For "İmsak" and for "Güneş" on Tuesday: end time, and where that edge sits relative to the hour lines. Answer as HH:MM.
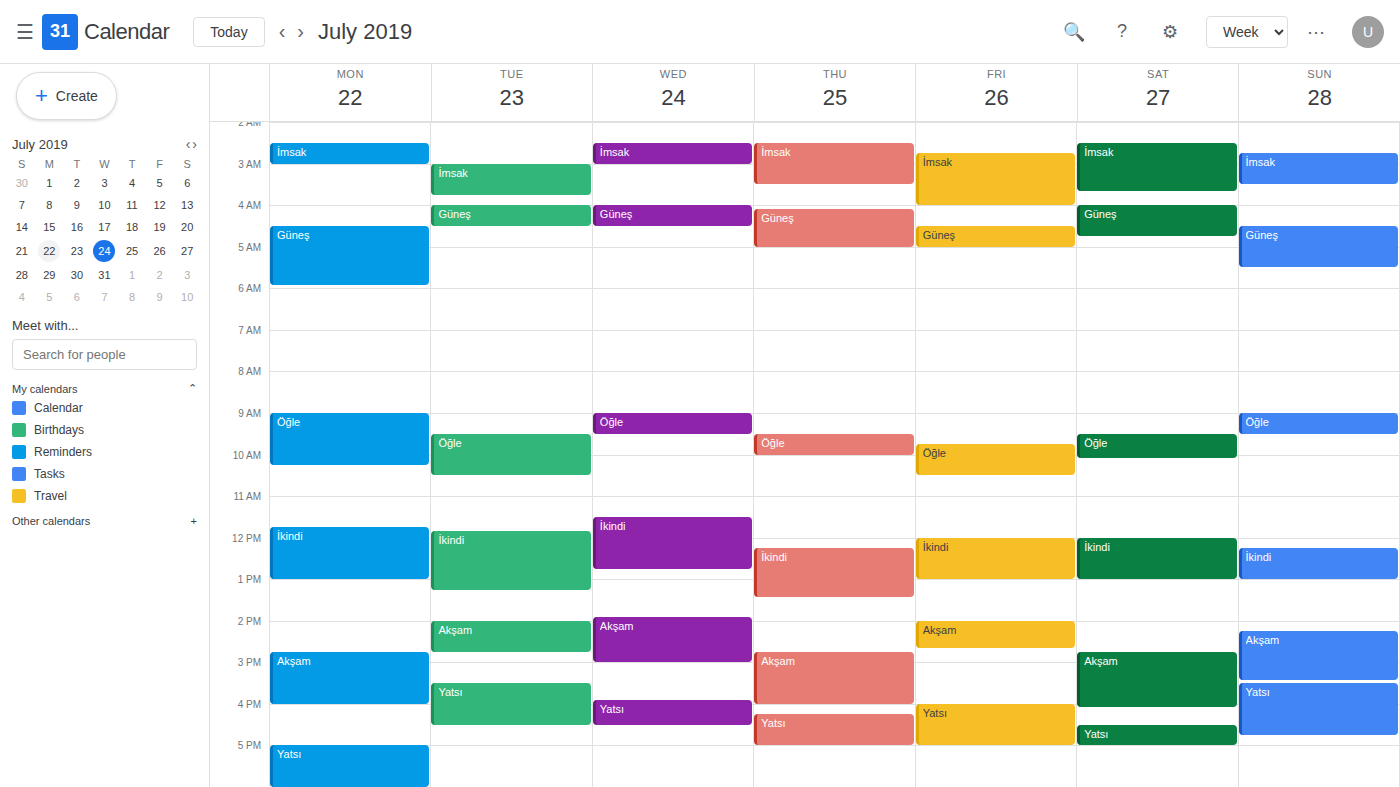
"İmsak": 03:45, neither: three quarters of the way from the 03:00 line to the 04:00 line. "Güneş": 04:30, halfway between the 04:00 and 05:00 lines.